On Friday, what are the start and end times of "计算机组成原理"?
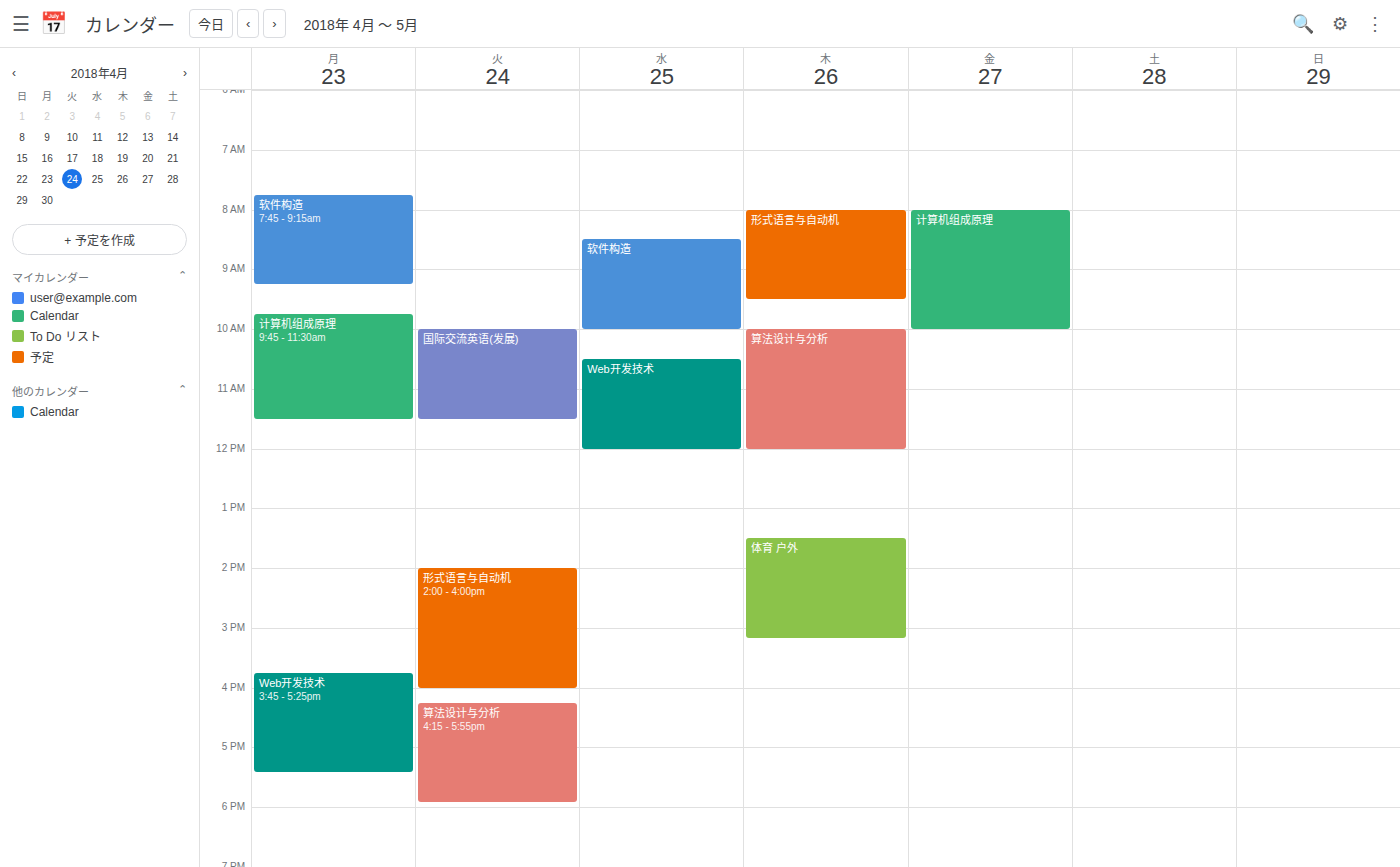
8:00 AM to 10:00 AM